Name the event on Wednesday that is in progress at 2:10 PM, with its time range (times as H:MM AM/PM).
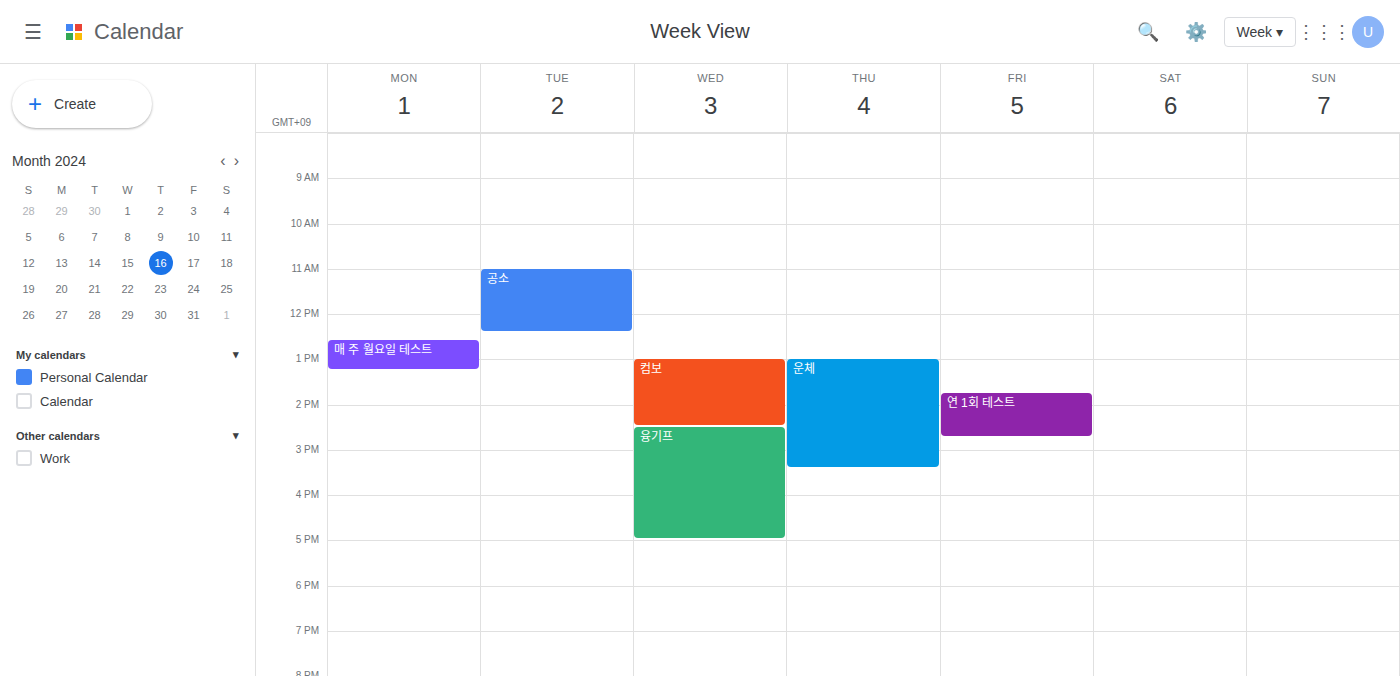
"컴보", 1:00 PM to 2:30 PM